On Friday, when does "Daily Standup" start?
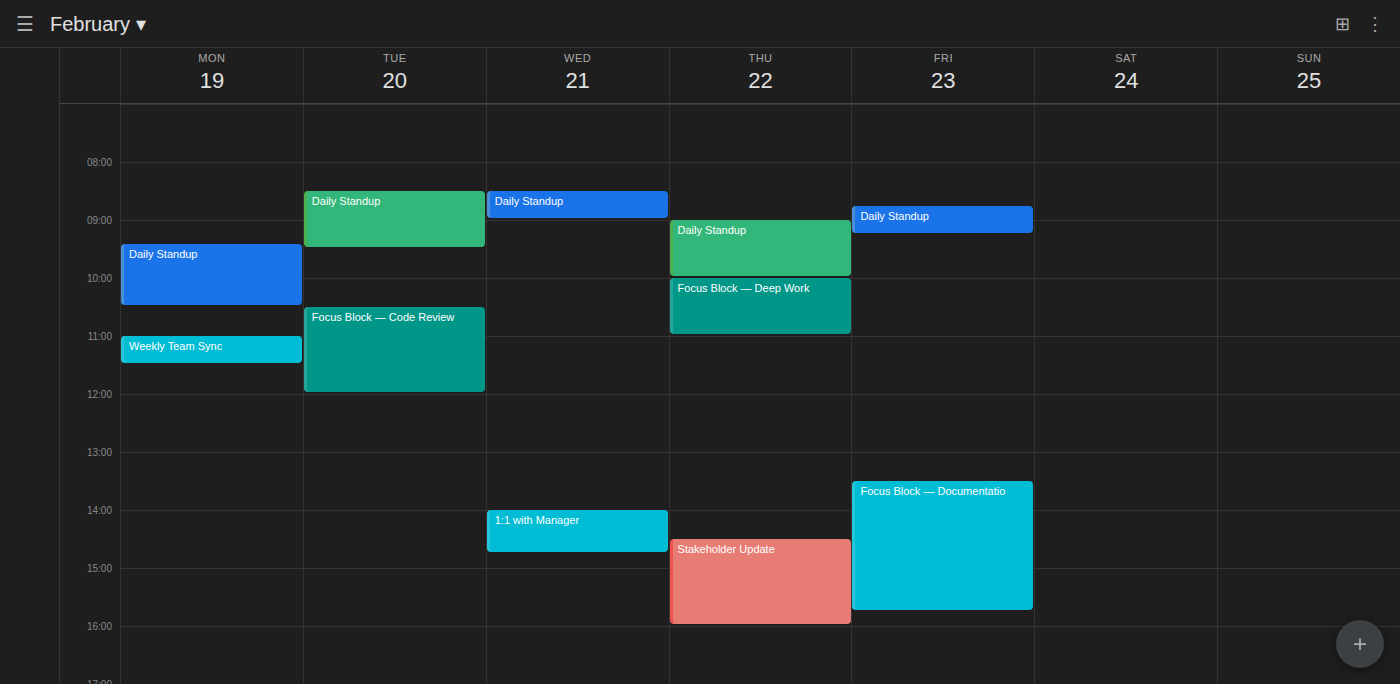
8:45 AM